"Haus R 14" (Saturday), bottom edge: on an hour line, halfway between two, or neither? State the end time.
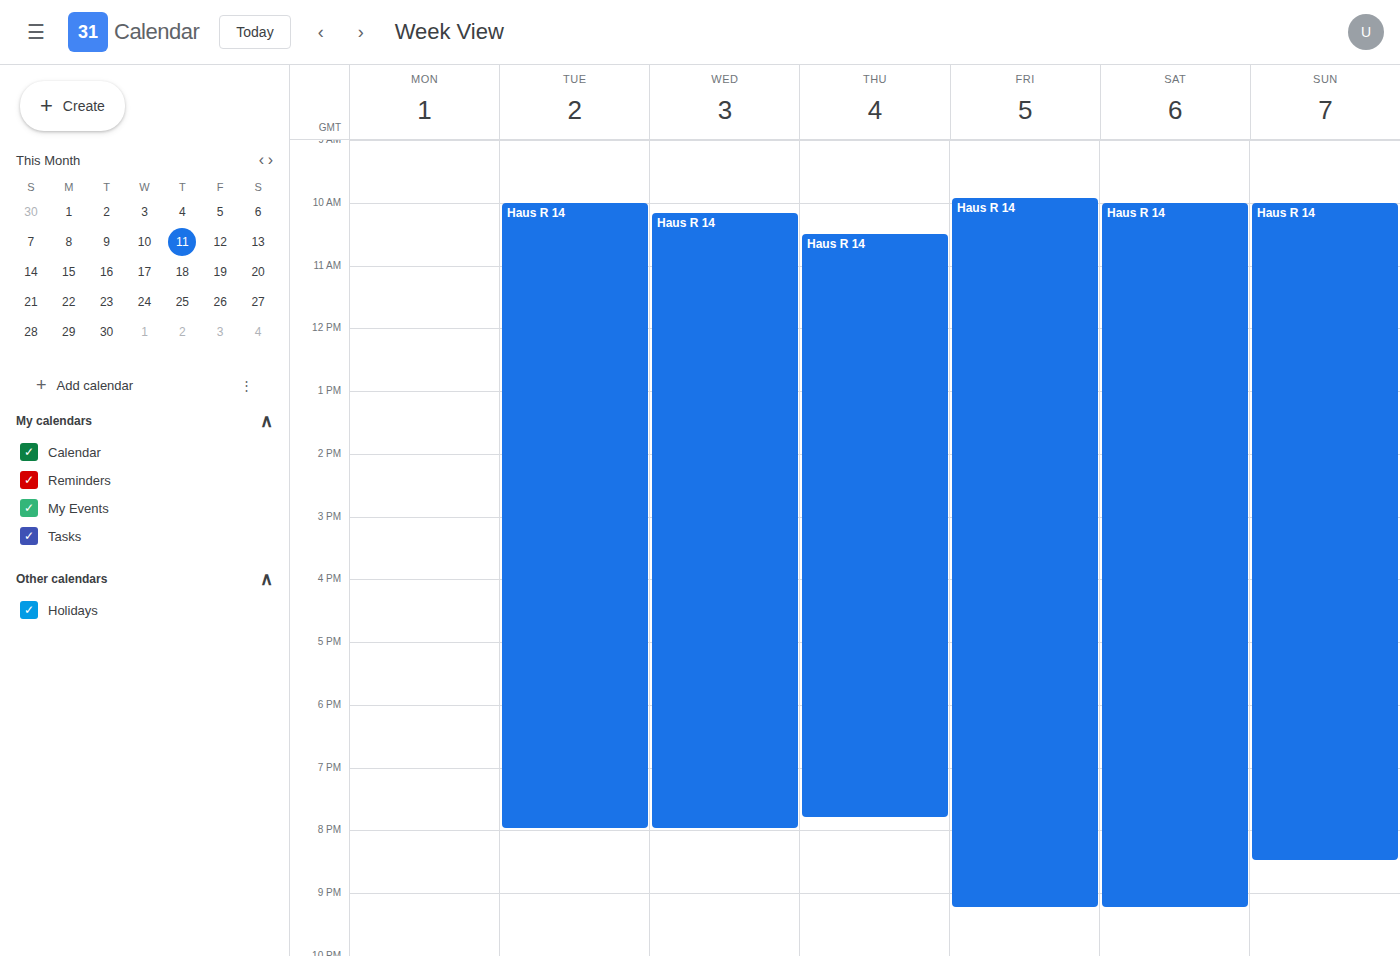
9:15 PM -- neither: a quarter of the way from the 9 PM line to the 10 PM line.